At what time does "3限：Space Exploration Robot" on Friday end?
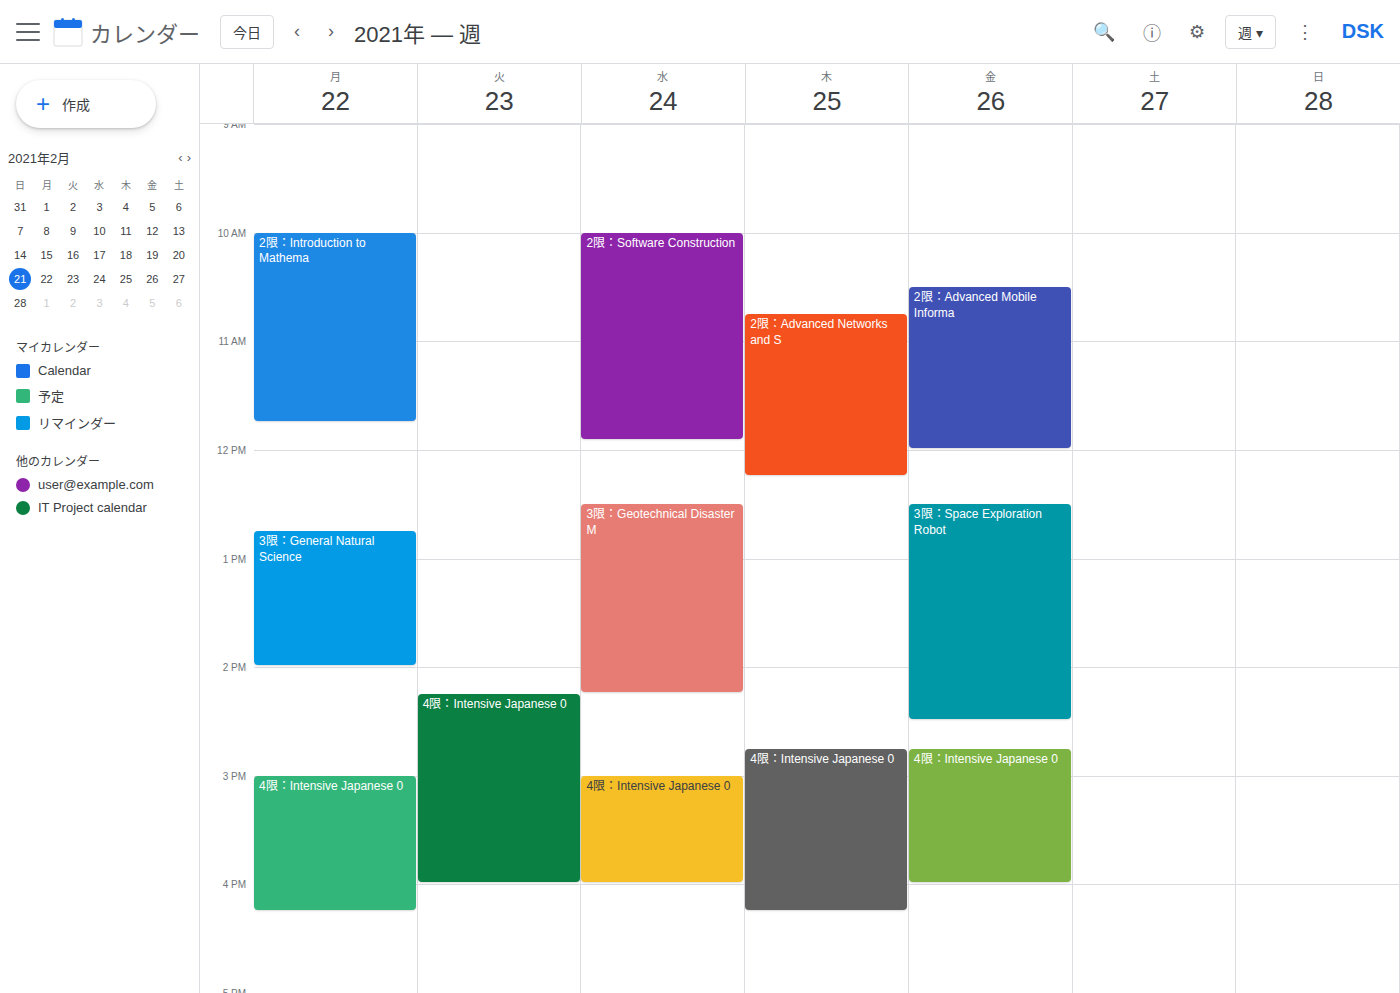
2:30 PM